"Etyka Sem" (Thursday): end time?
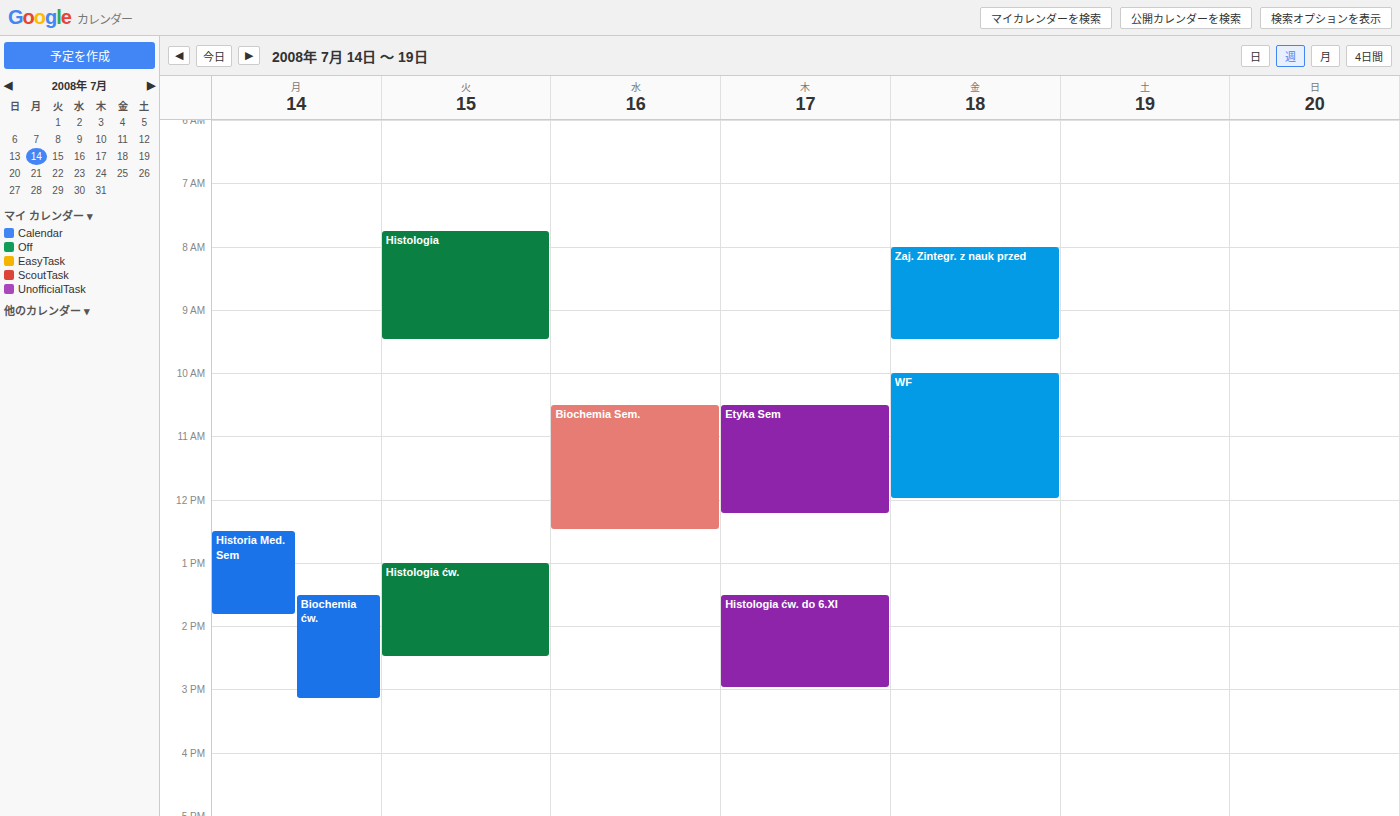
12:15 PM